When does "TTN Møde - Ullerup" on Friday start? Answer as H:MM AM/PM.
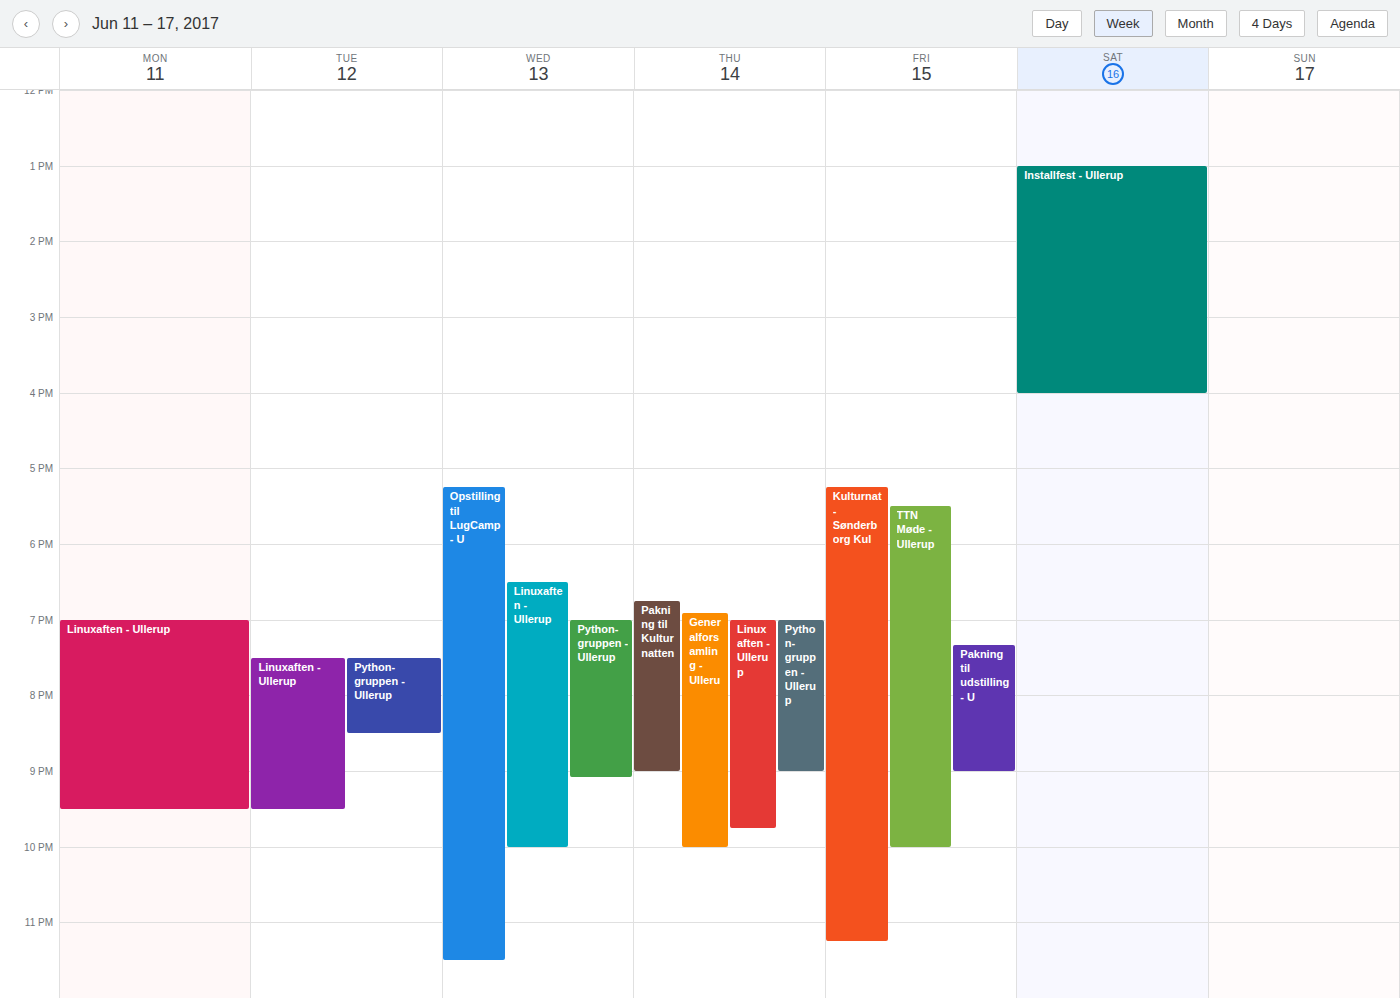
5:30 PM